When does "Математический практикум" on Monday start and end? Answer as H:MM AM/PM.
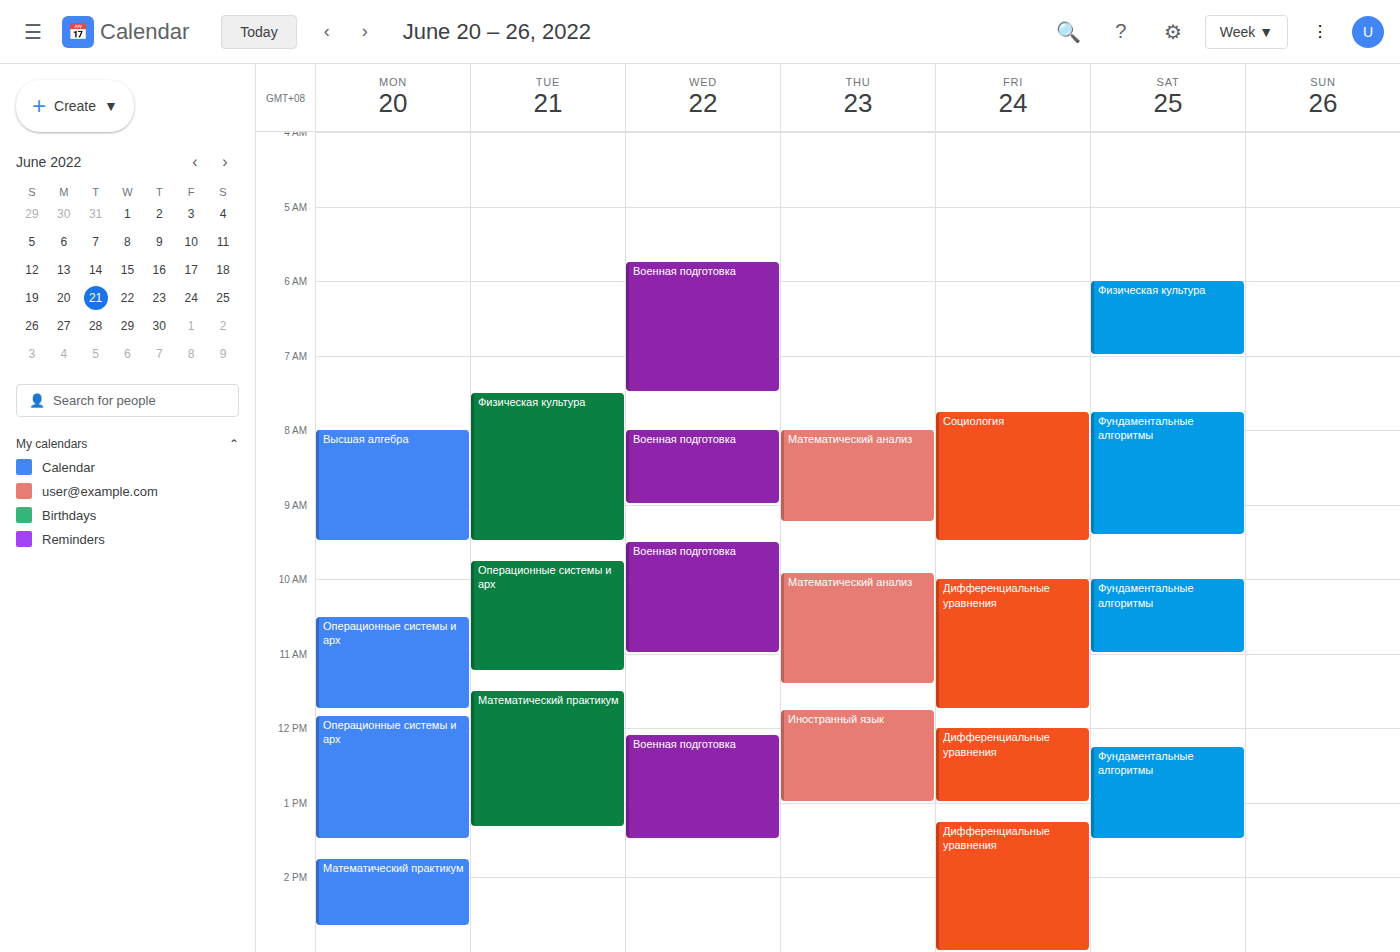
1:45 PM to 2:40 PM